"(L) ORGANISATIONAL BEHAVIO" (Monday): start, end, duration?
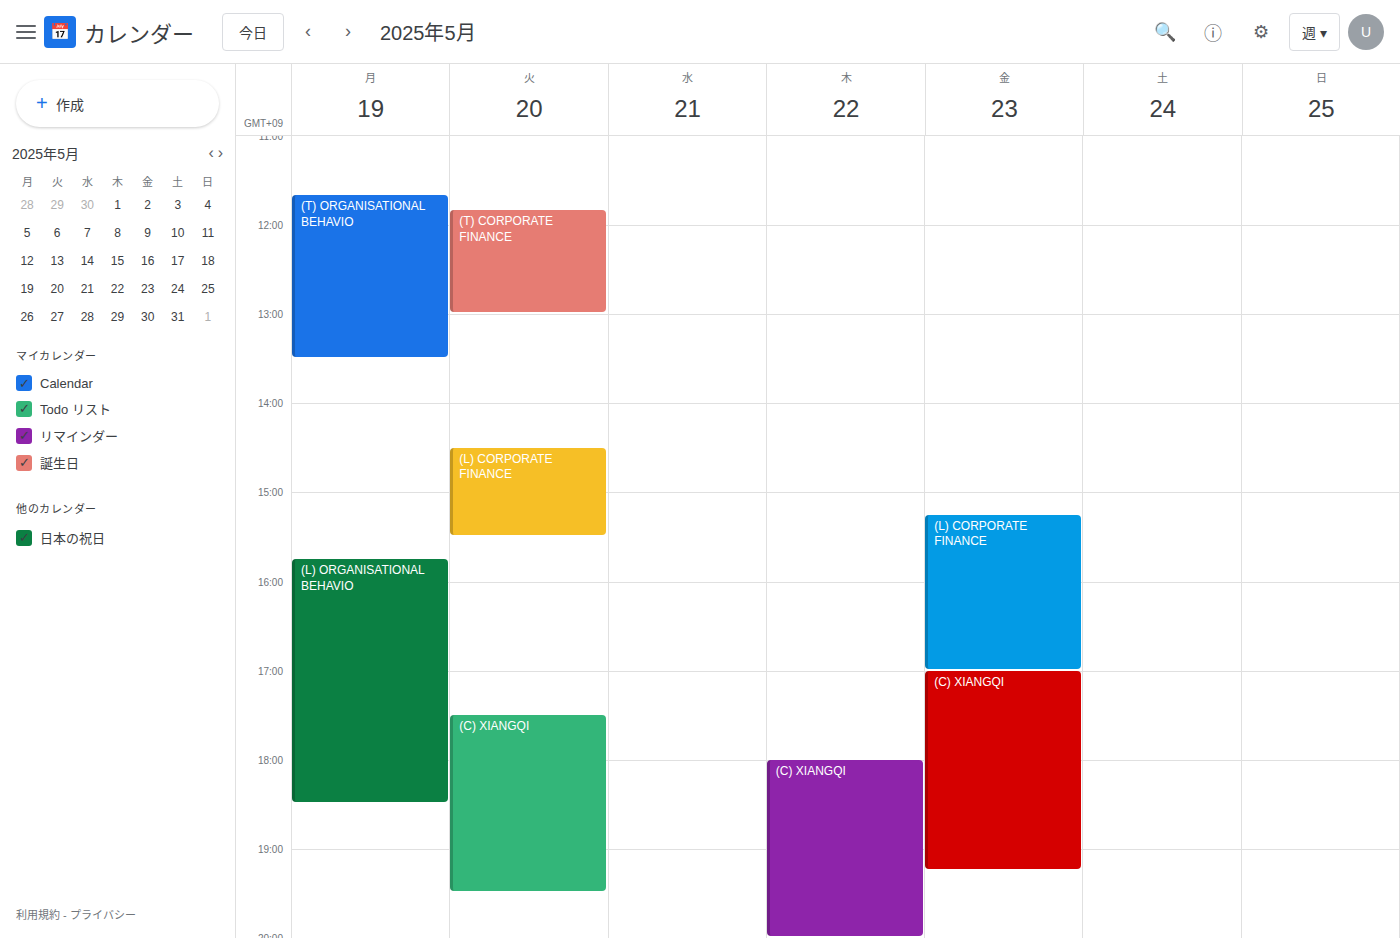
3:45 PM to 6:30 PM, 2 hours 45 minutes